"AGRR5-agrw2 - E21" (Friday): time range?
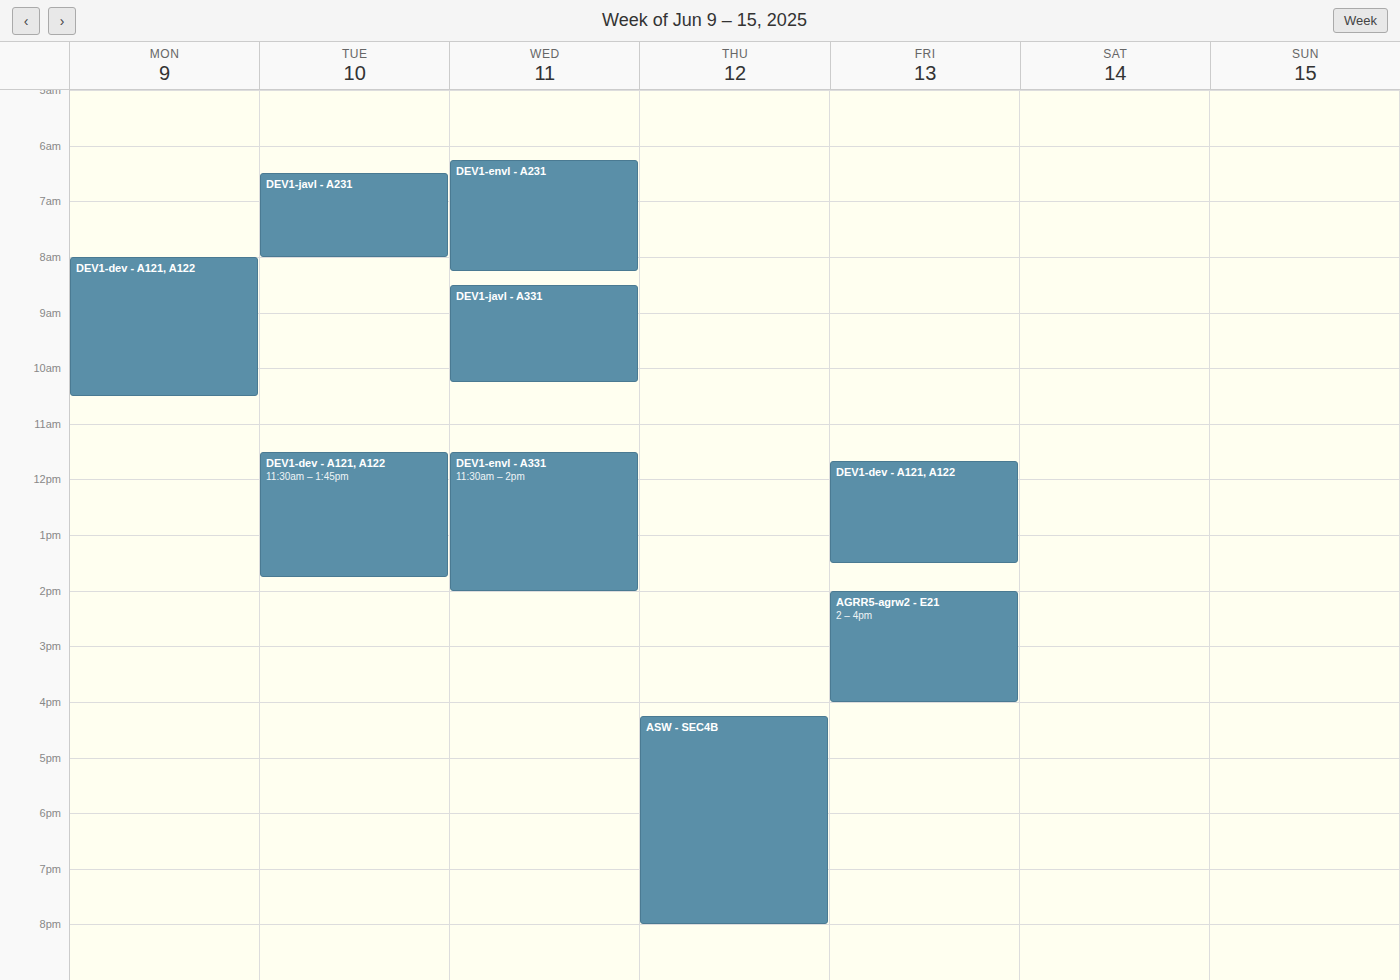
2:00 PM to 4:00 PM